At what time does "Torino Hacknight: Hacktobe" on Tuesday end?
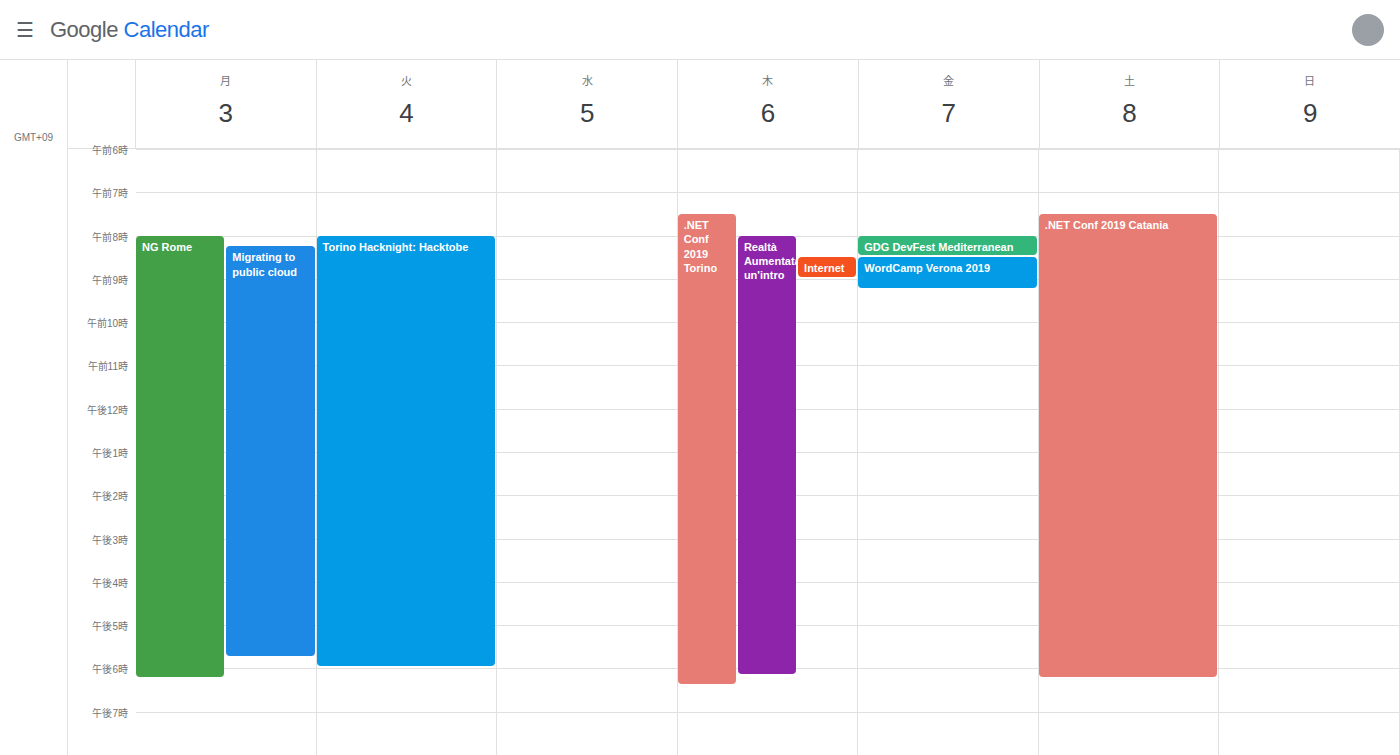
6:00 PM